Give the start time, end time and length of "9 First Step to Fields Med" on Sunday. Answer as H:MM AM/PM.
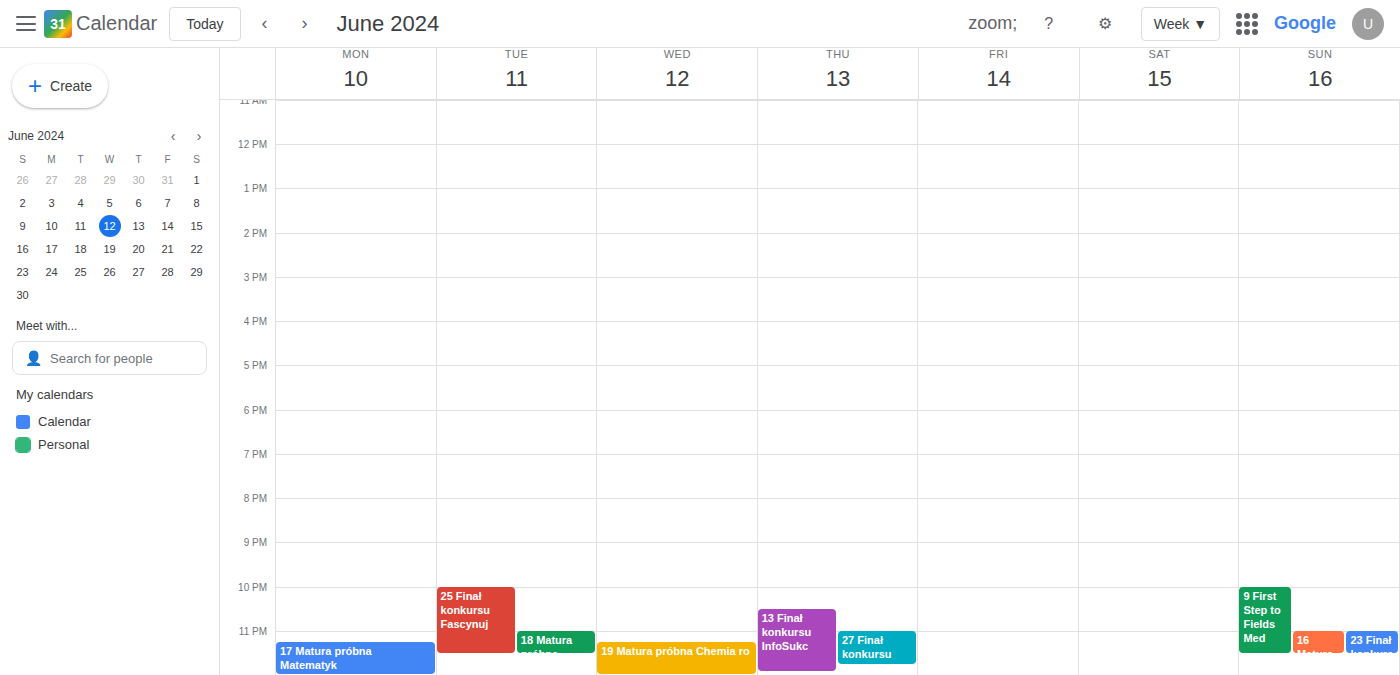
10:00 PM to 11:30 PM, 1 hour 30 minutes